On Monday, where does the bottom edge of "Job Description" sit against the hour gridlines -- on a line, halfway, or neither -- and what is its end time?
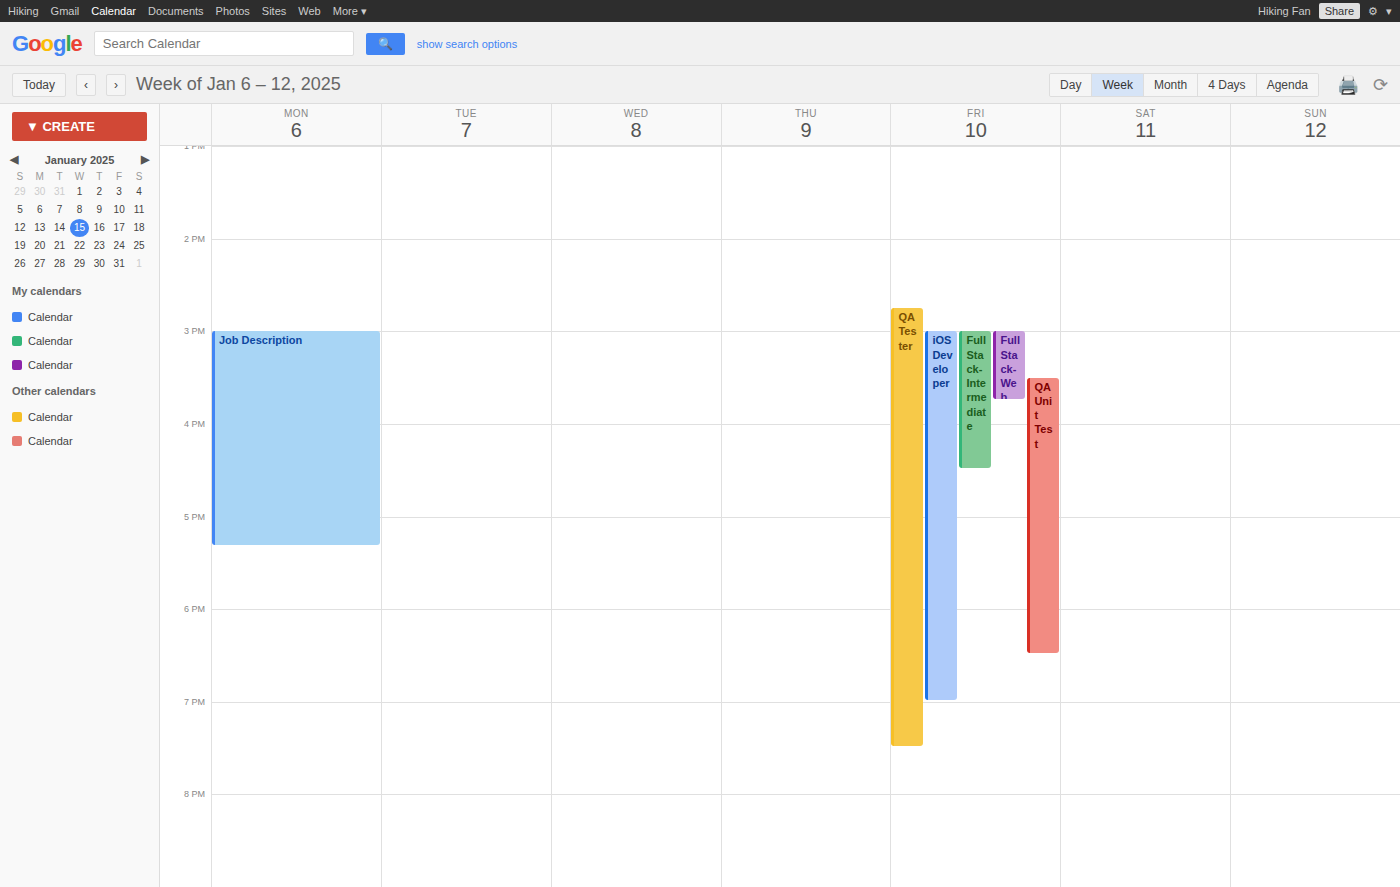
5:20 PM -- neither: 20 minutes below the 5 PM line and 40 minutes above the 6 PM line.